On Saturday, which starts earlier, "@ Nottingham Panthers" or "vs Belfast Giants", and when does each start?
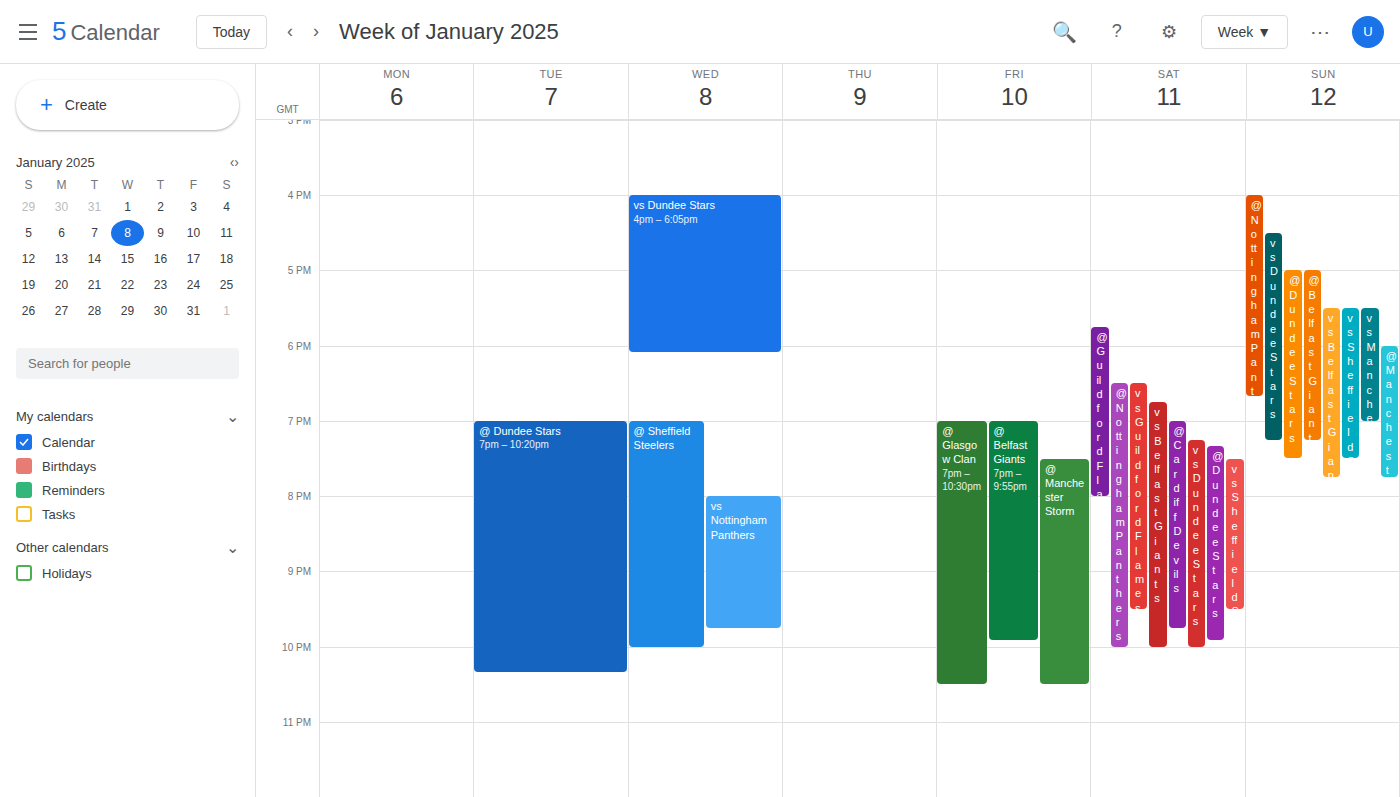
"@ Nottingham Panthers" 6:30 PM; "vs Belfast Giants" 6:45 PM.